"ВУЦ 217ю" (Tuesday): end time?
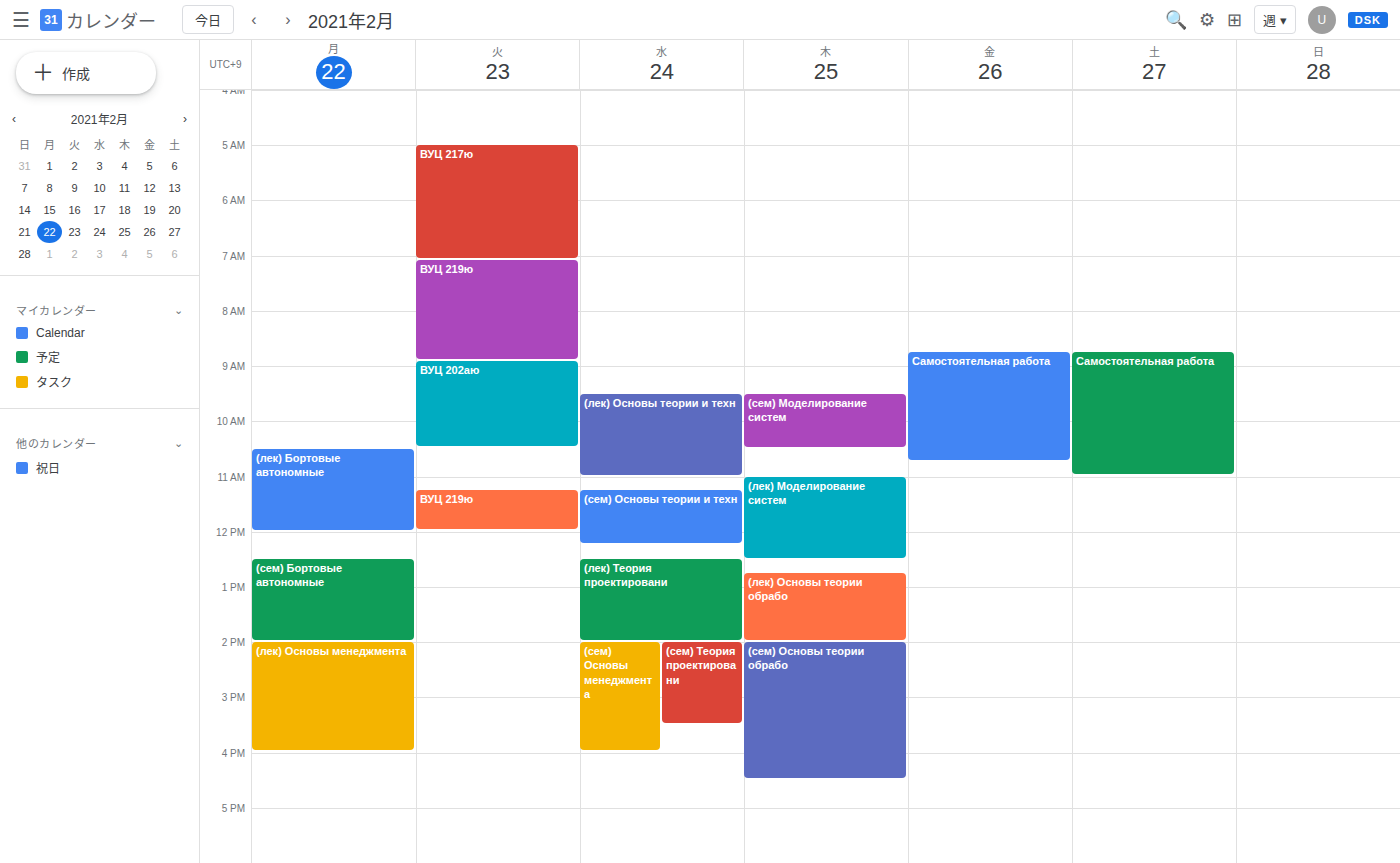
7:05 AM